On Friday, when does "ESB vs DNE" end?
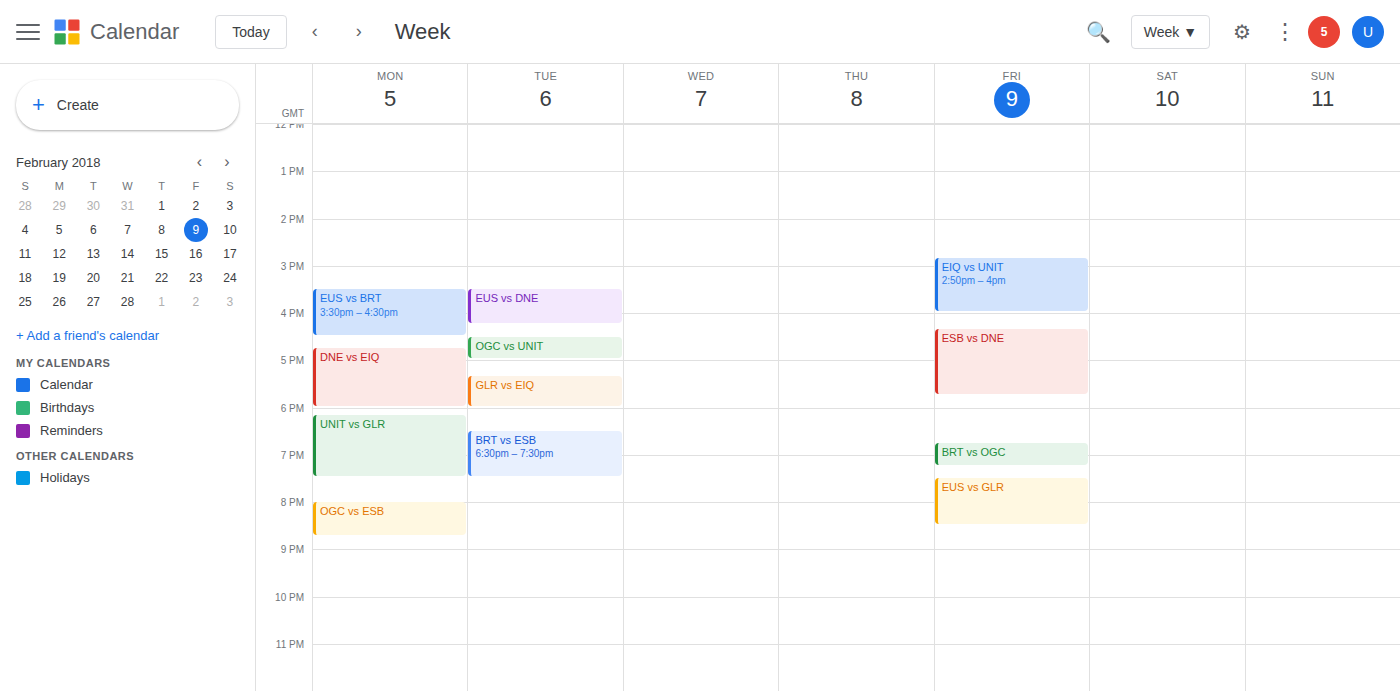
5:45 PM